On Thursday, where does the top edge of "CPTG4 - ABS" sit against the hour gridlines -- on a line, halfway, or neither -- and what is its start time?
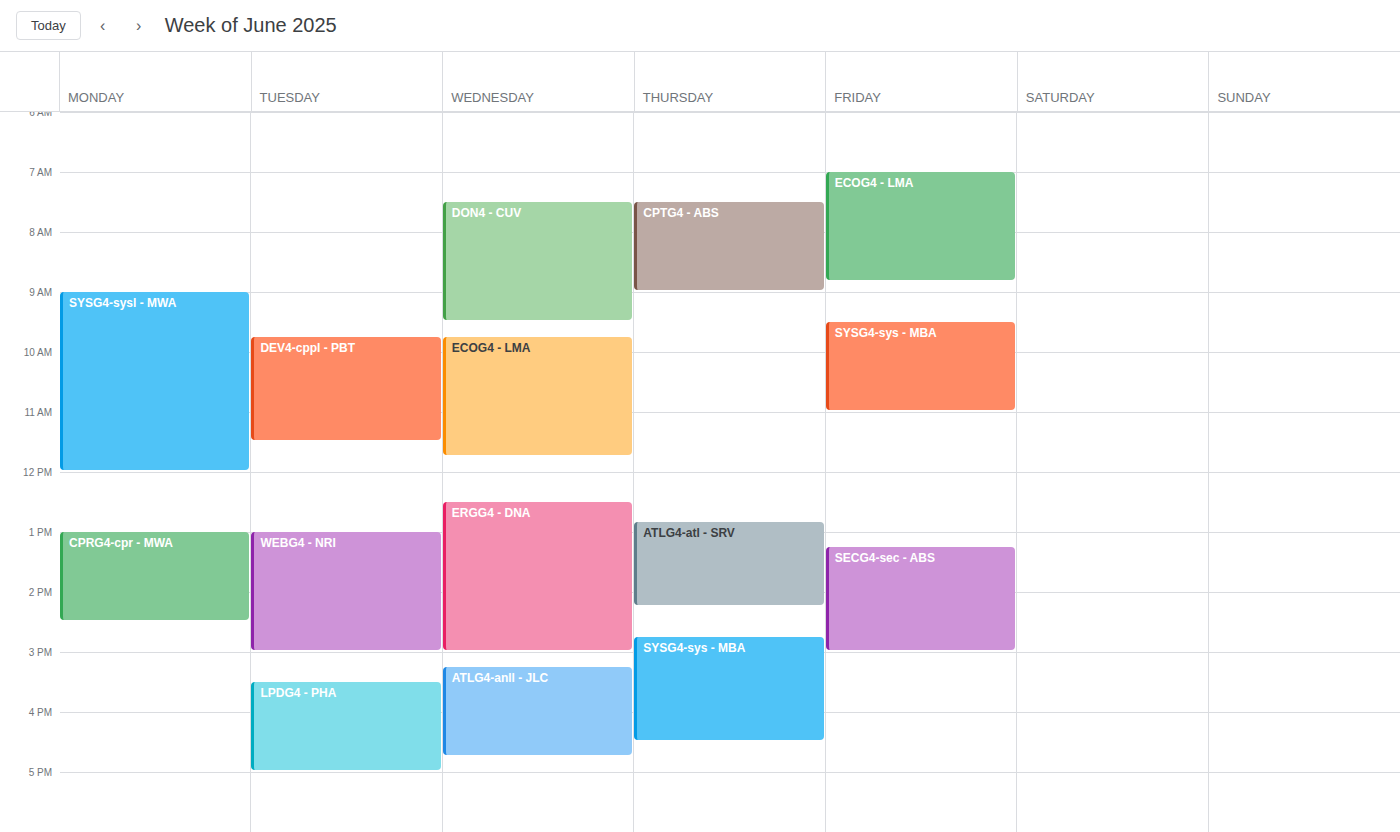
07:30 -- halfway between the 07:00 and 08:00 lines.